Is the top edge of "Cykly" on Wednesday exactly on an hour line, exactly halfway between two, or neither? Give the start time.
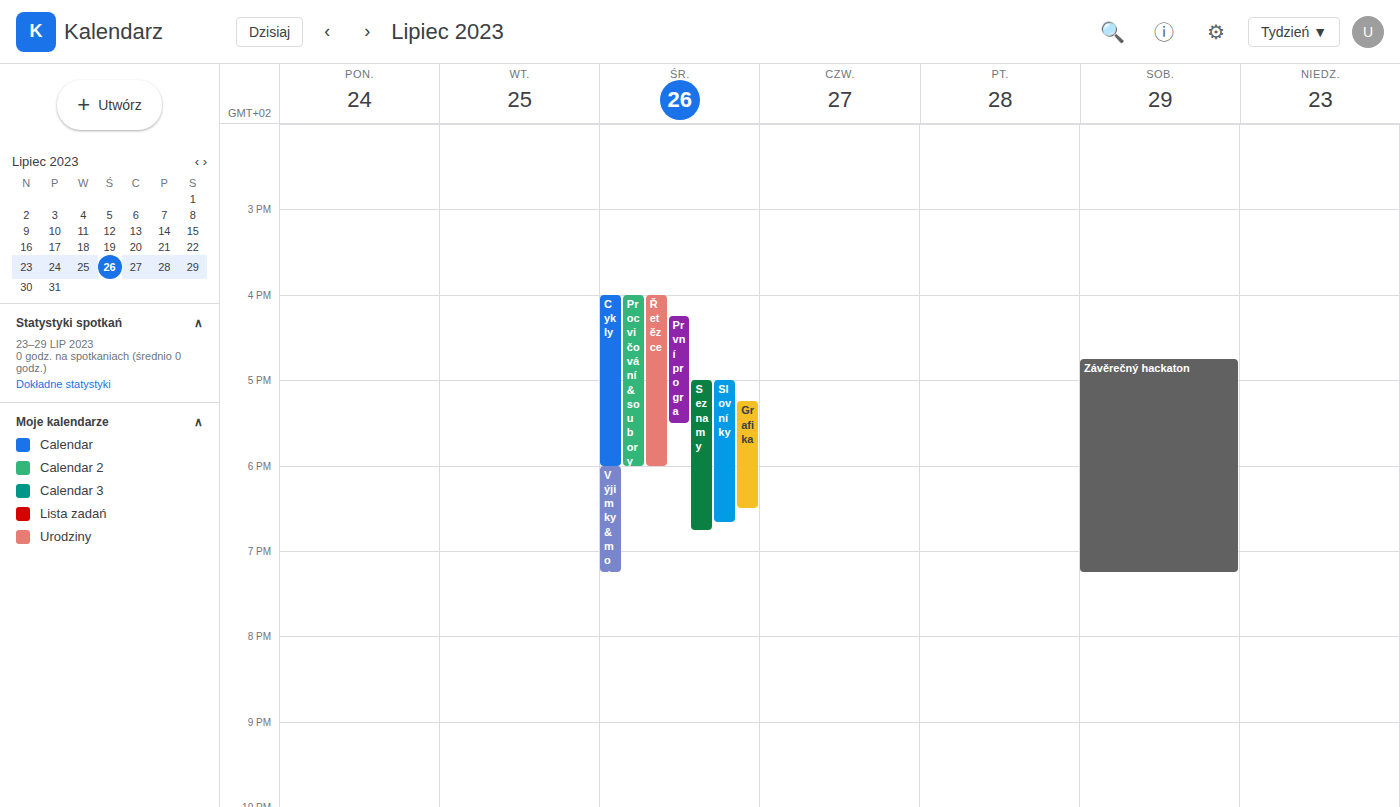
4:00 PM -- exactly on the 4 PM line.